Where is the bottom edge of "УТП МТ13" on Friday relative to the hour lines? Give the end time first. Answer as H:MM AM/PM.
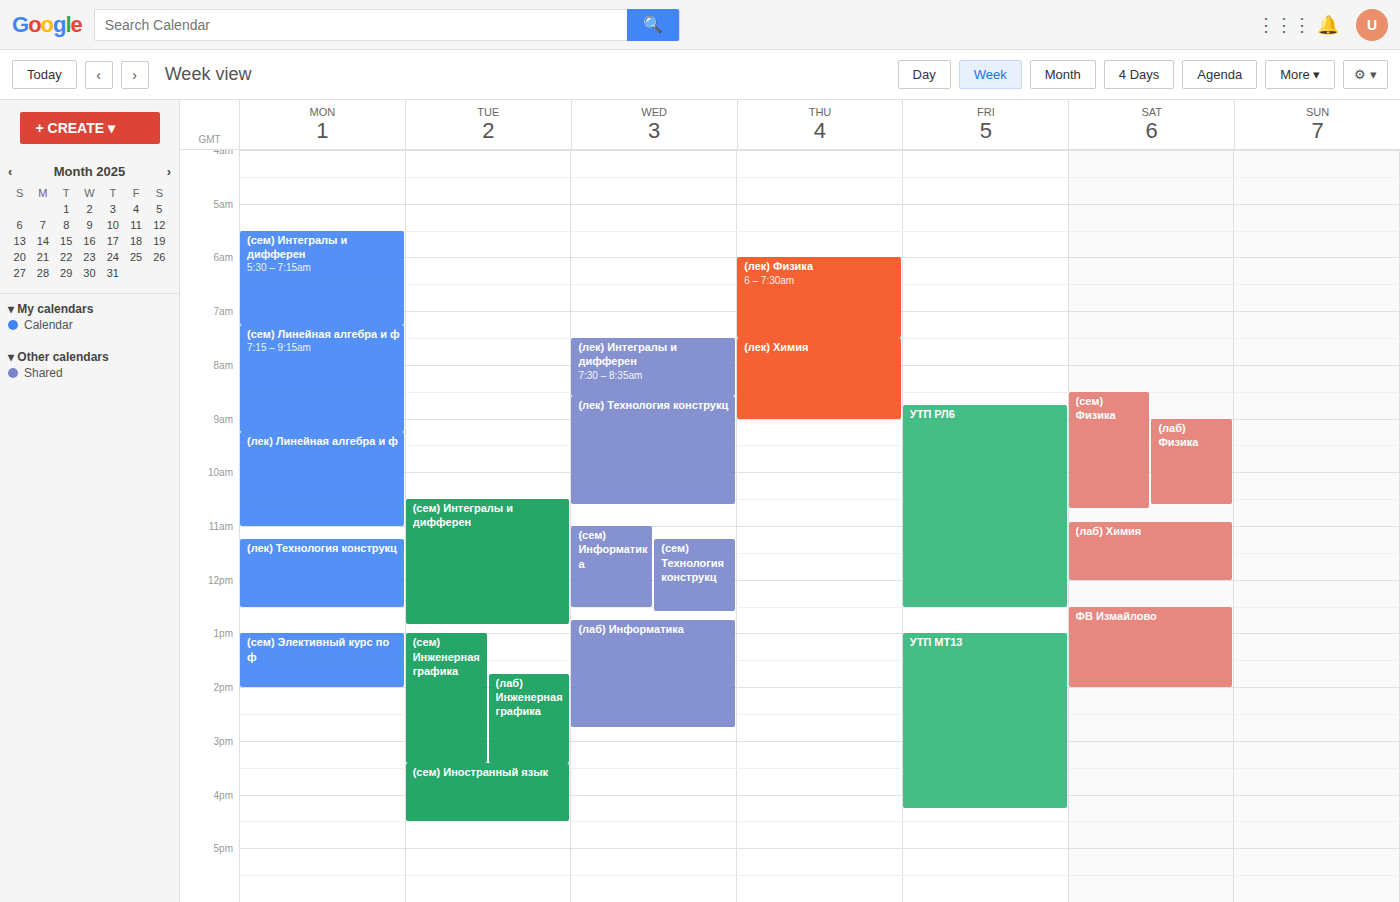
4:15 PM -- neither: a quarter of the way from the 4 PM line to the 5 PM line.